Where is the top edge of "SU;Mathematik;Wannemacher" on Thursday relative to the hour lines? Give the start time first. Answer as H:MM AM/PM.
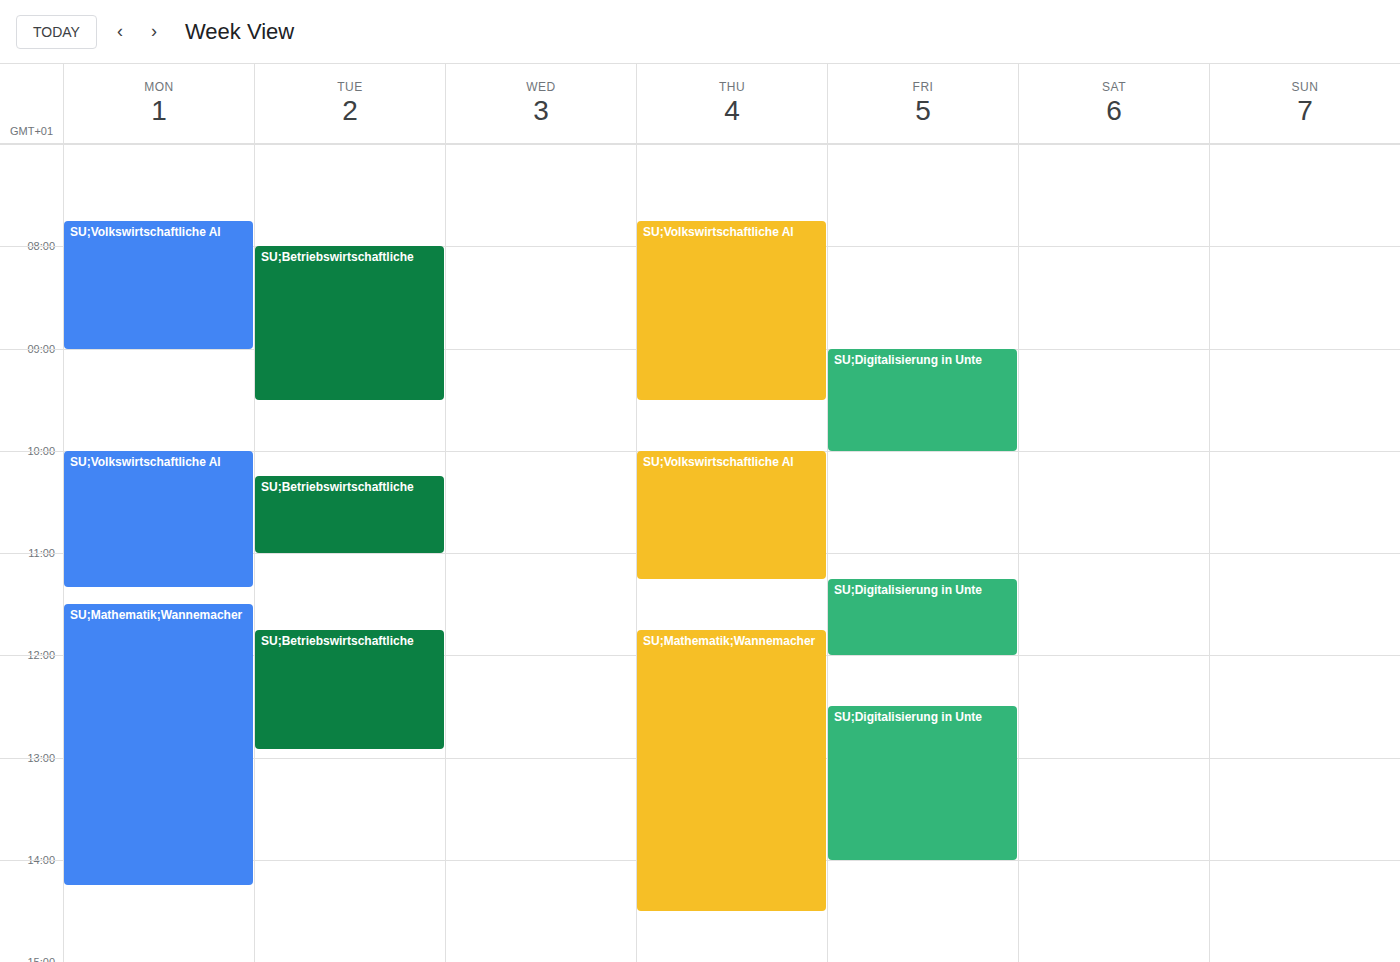
11:45 AM -- neither: three quarters of the way from the 11 AM line to the 12 PM line.